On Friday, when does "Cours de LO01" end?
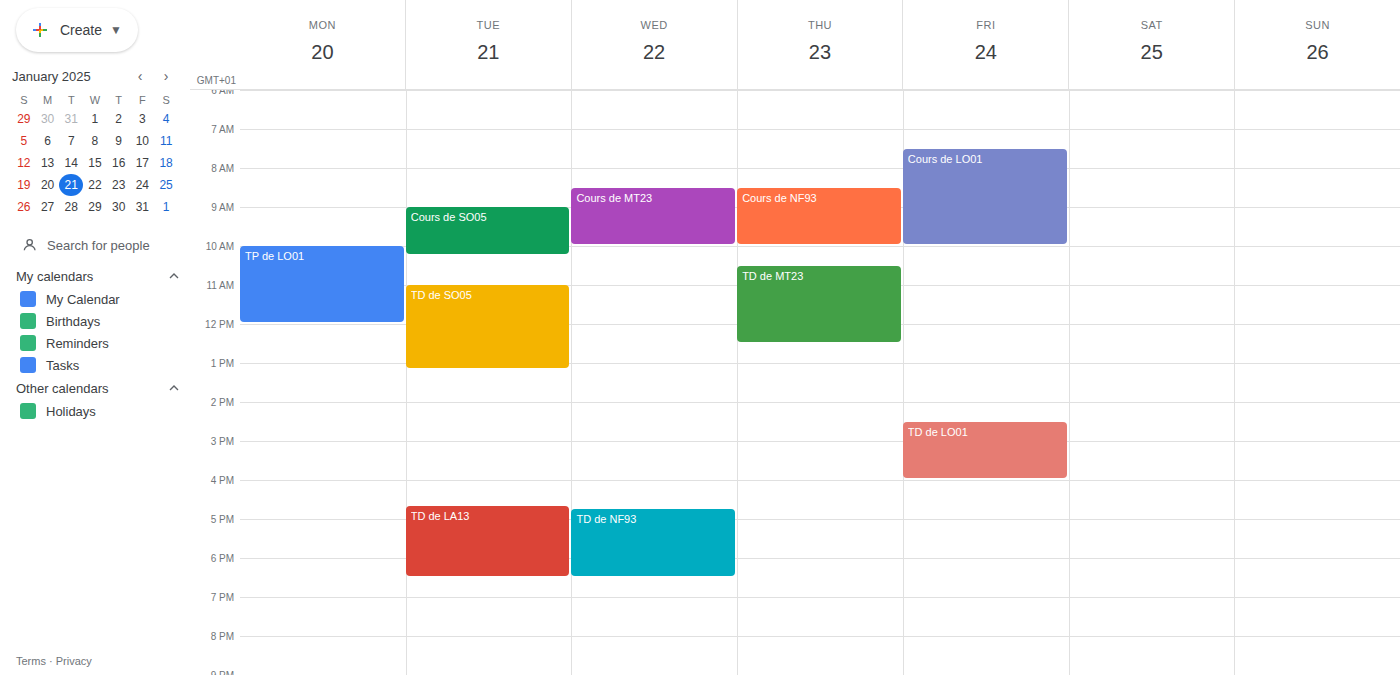
10:00